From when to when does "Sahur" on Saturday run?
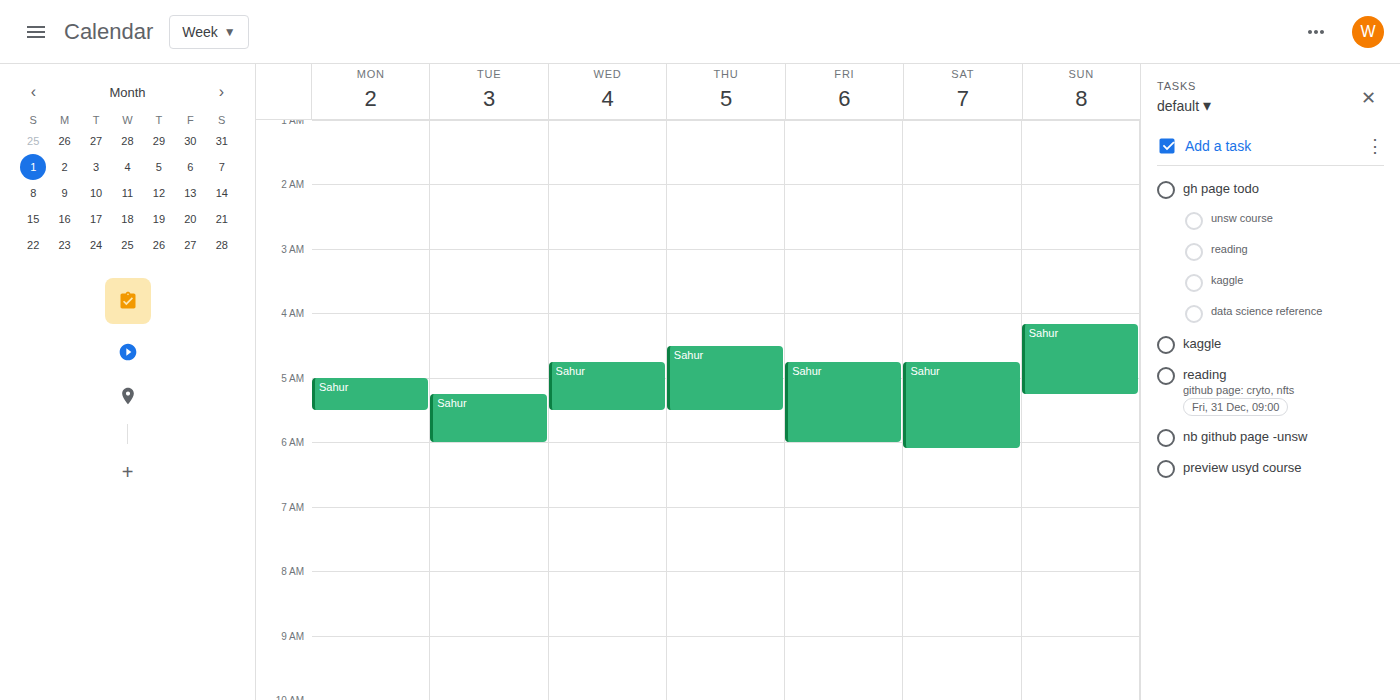
4:45 AM to 6:05 AM